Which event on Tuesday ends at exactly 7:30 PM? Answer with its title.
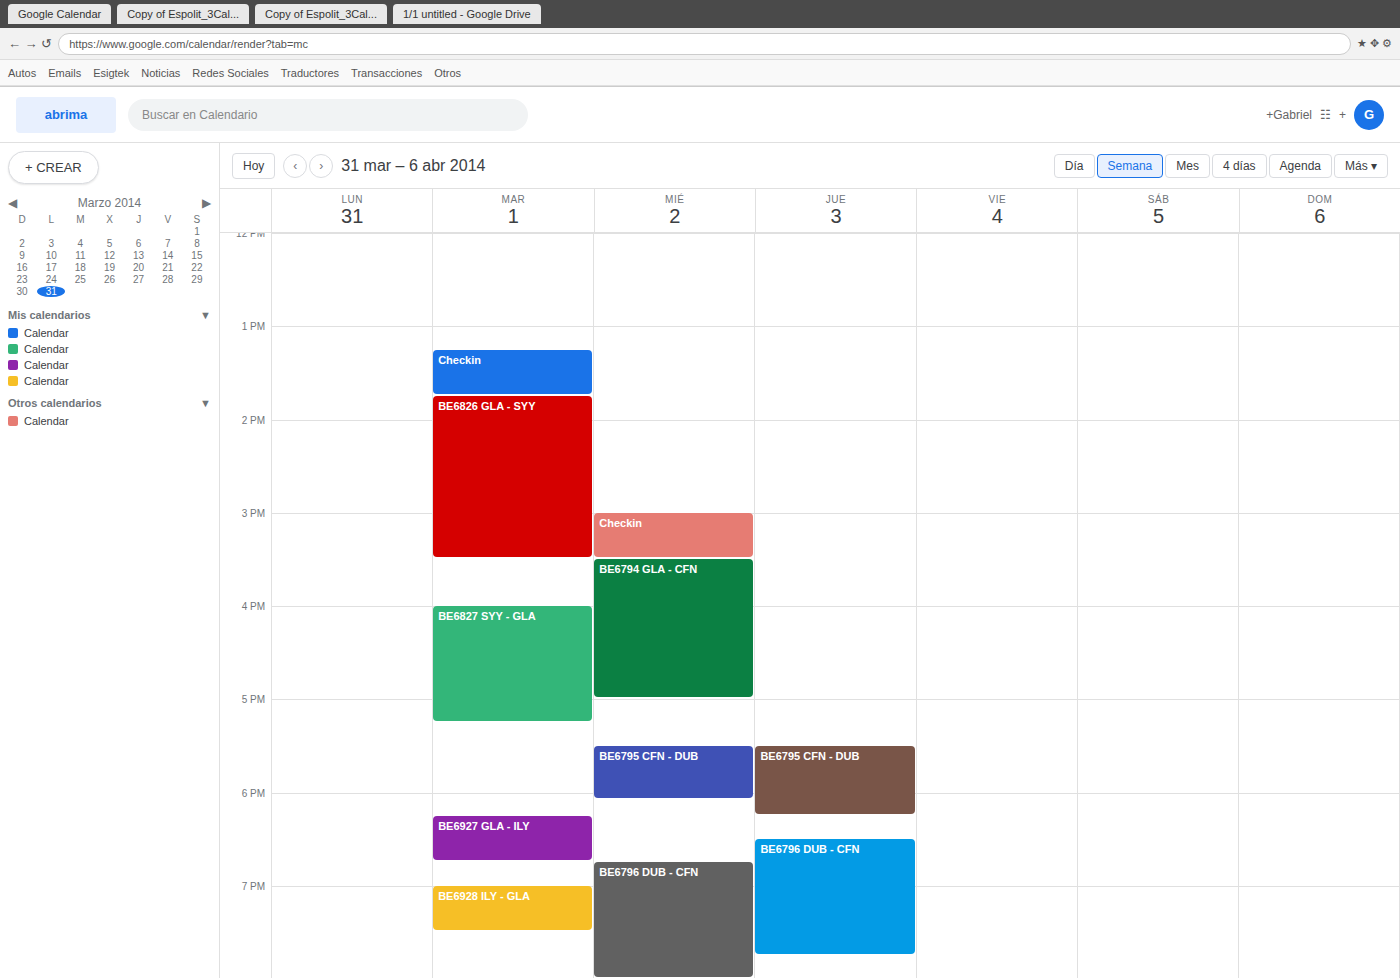
"BE6928 ILY - GLA"